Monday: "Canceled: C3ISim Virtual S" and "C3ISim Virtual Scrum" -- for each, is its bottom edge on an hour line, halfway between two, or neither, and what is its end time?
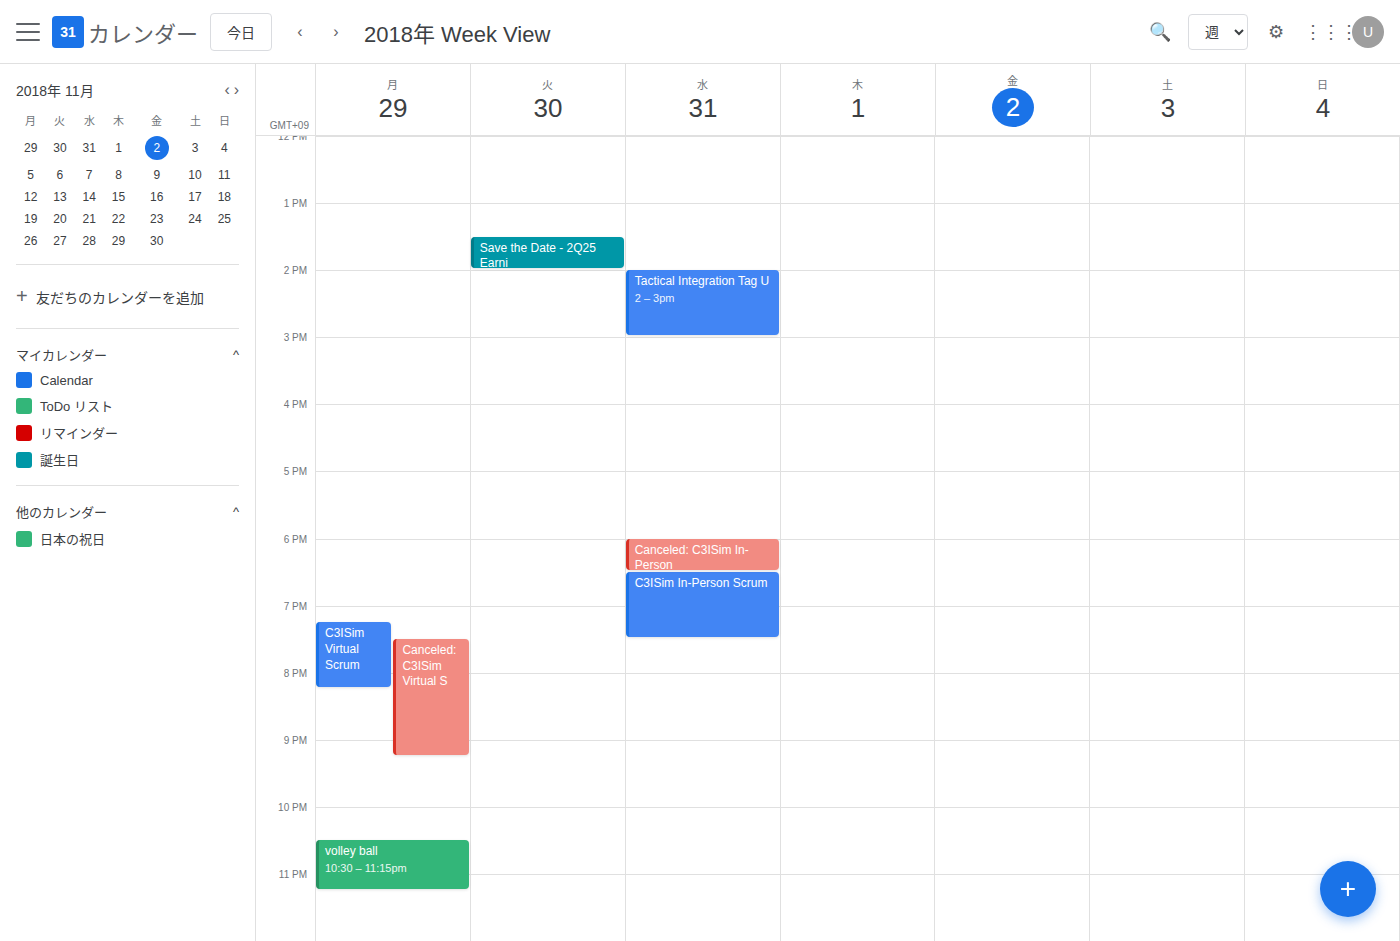
"Canceled: C3ISim Virtual S": 9:15 PM, neither: a quarter of the way from the 9 PM line to the 10 PM line. "C3ISim Virtual Scrum": 8:15 PM, neither: a quarter of the way from the 8 PM line to the 9 PM line.